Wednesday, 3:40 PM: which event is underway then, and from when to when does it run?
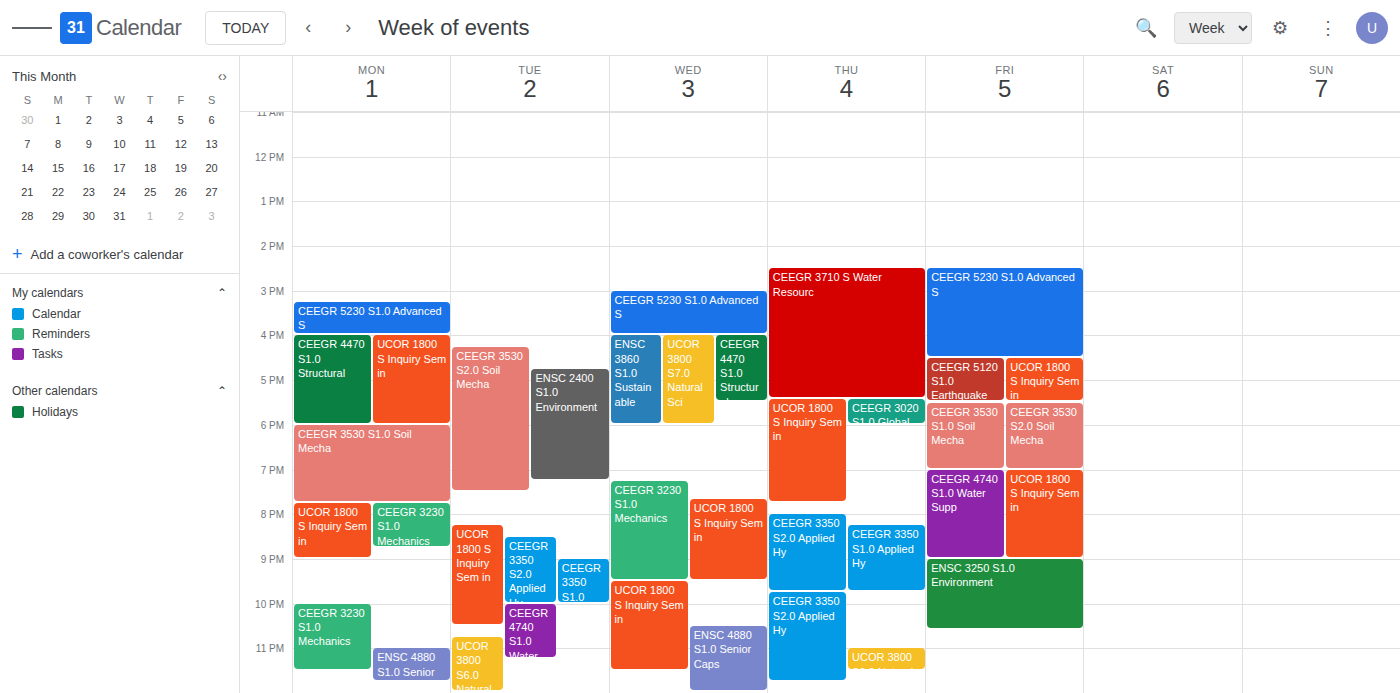
"CEEGR 5230 S1.0 Advanced S", 3:00 PM to 4:00 PM